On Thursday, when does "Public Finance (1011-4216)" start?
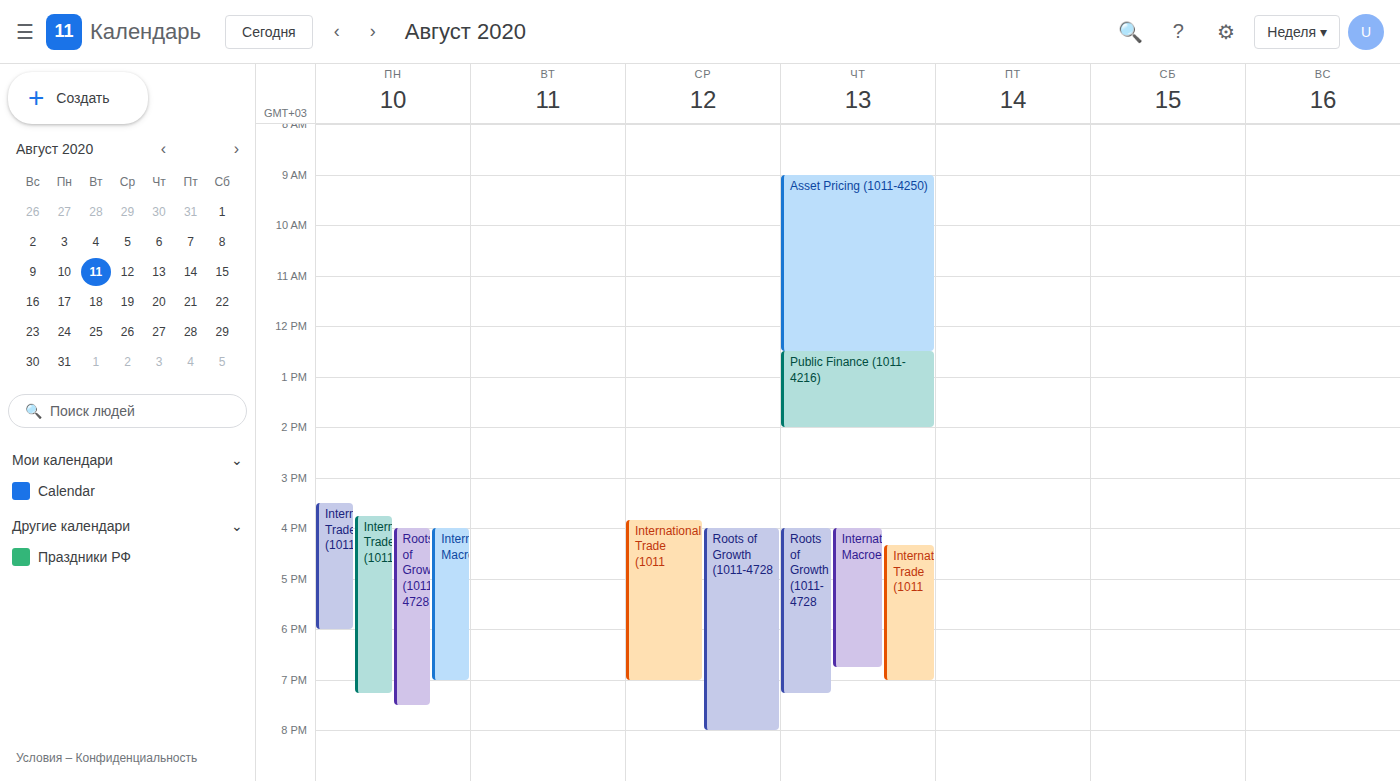
12:30 PM